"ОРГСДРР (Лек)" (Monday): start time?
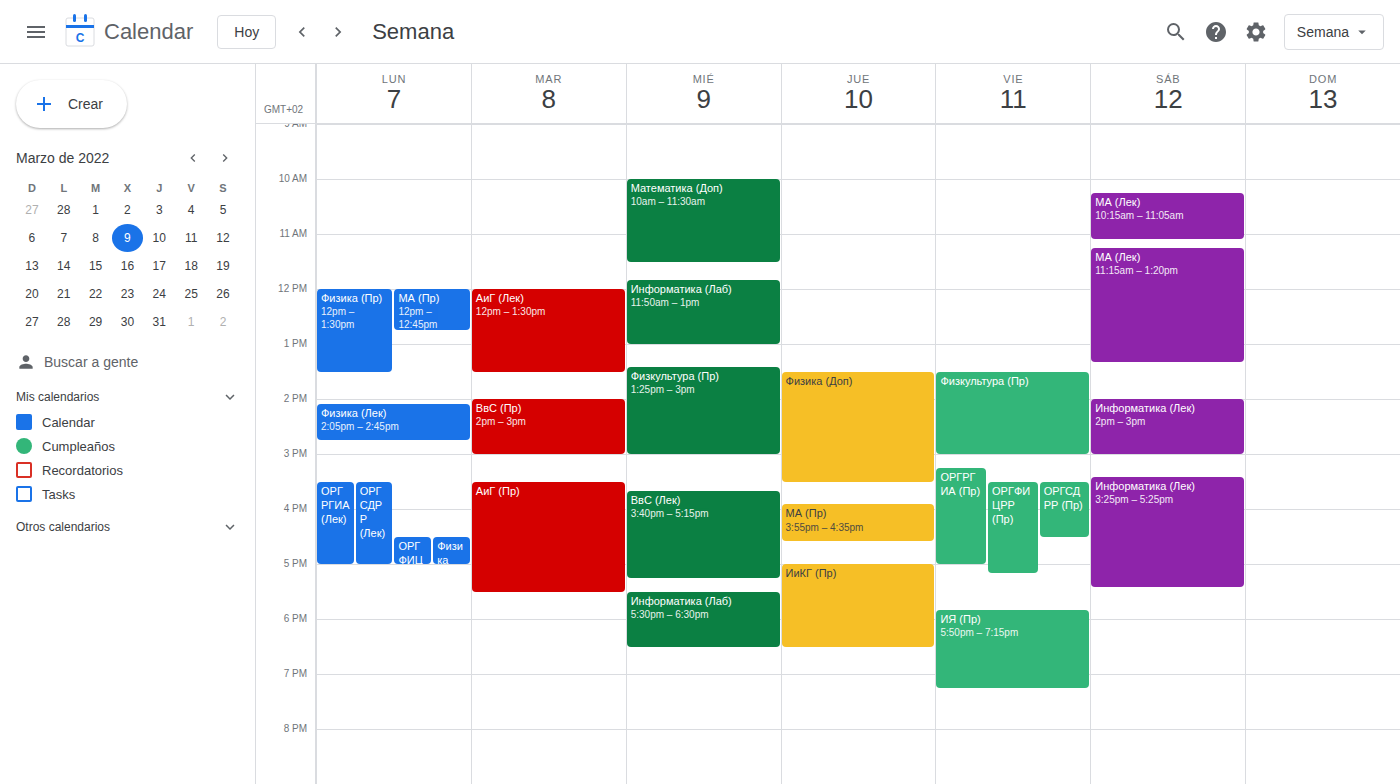
15:30